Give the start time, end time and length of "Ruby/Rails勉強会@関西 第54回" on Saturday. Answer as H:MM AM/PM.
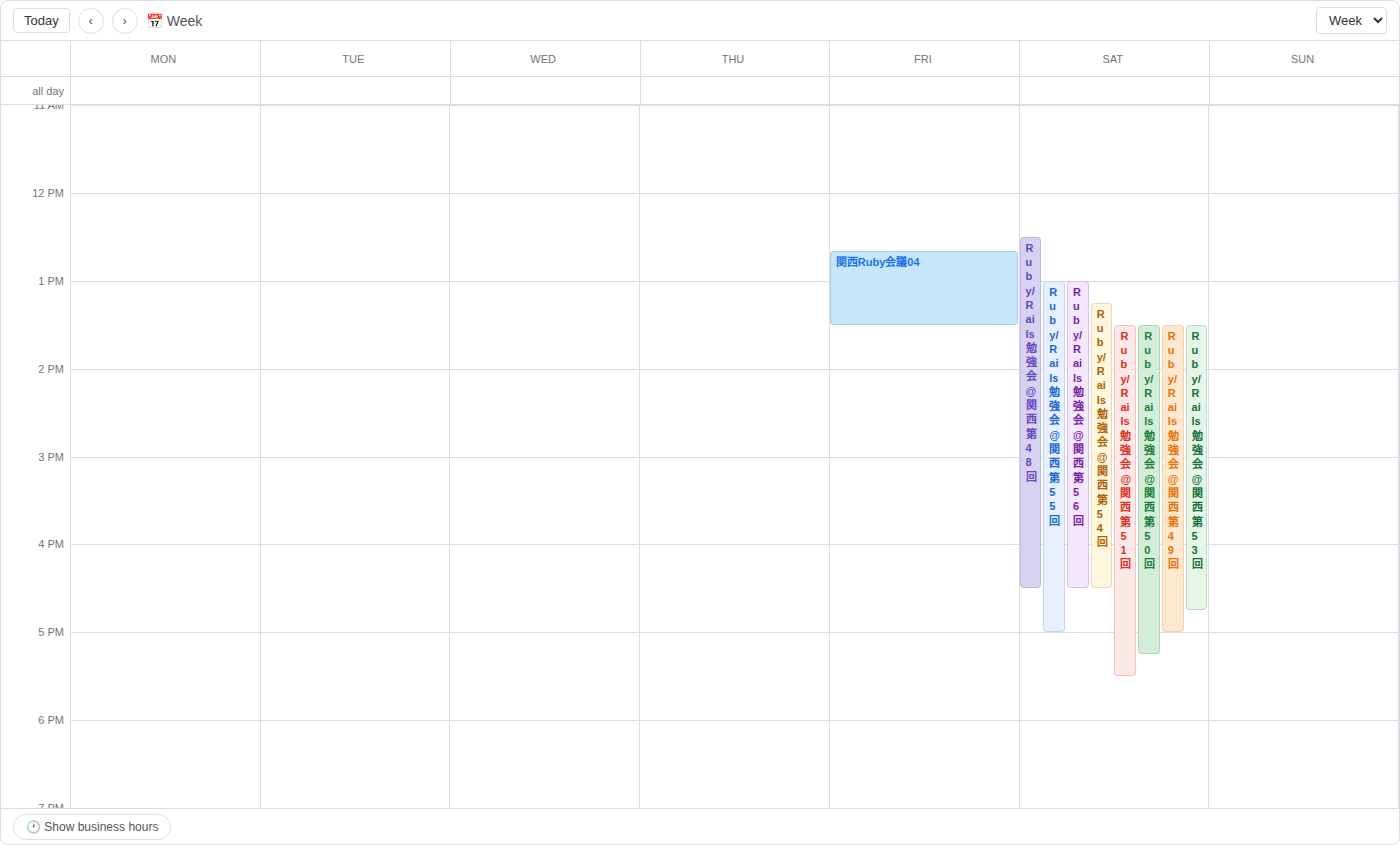
1:15 PM to 4:30 PM, 3 hours 15 minutes